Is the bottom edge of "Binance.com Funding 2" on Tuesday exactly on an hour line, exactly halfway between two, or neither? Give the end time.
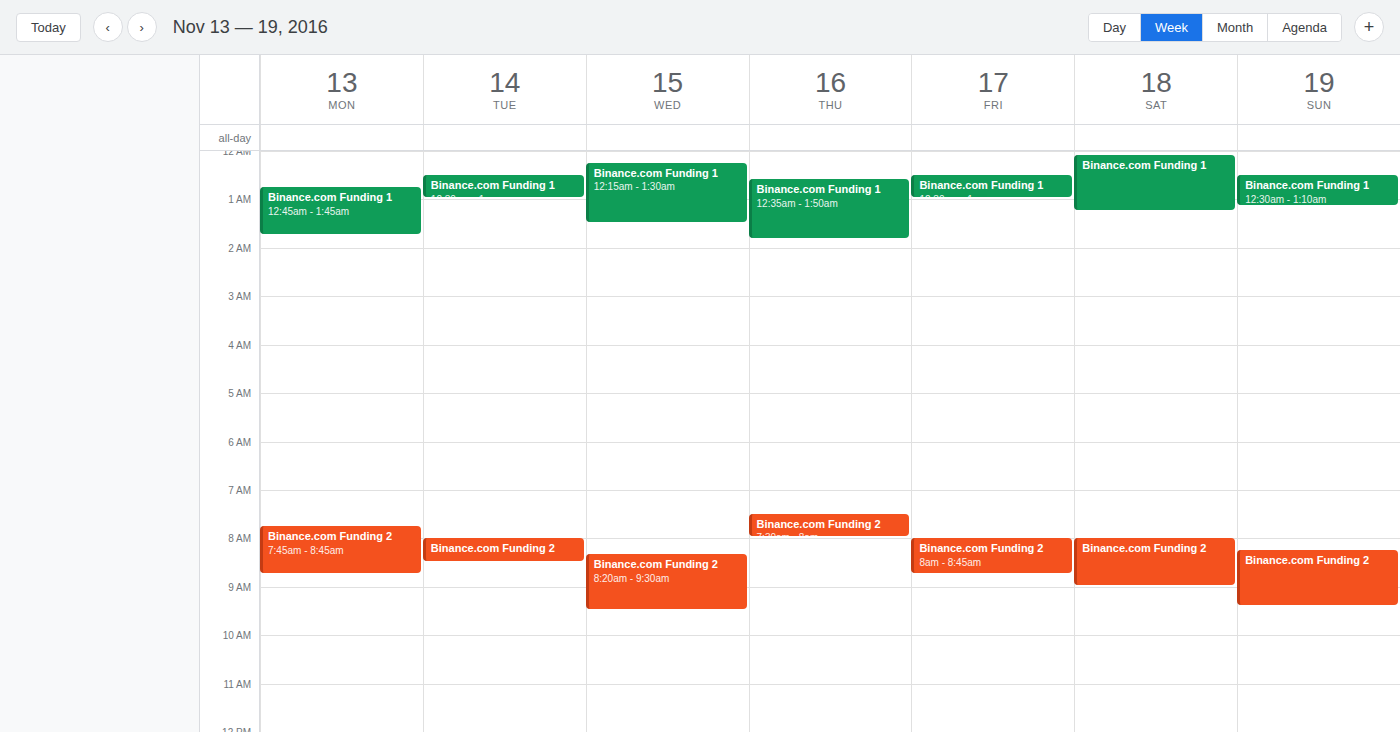
8:30 AM -- halfway between the 8 AM and 9 AM lines.